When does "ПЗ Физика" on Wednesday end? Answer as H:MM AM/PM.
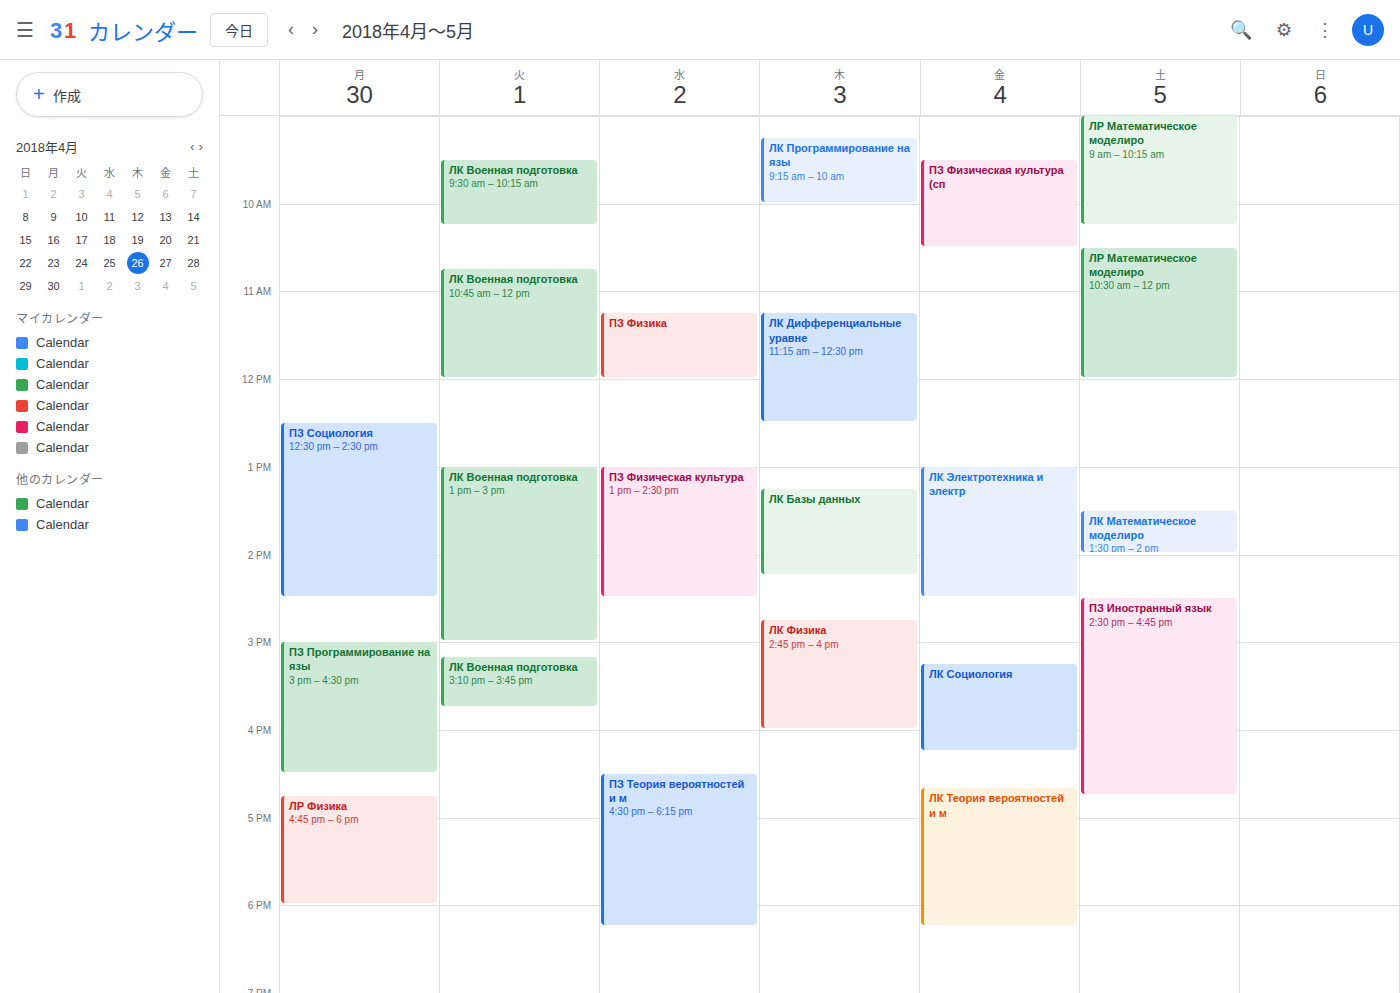
12:00 PM